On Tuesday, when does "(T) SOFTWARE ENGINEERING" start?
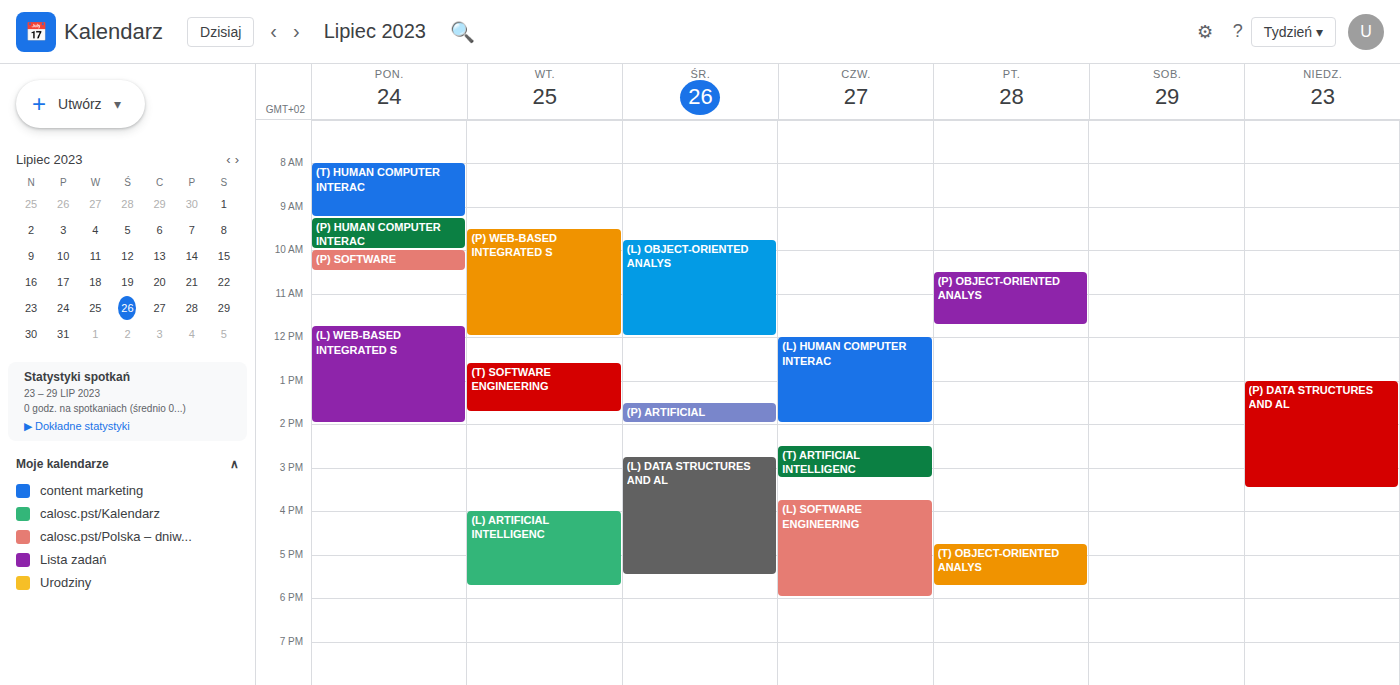
12:35 PM